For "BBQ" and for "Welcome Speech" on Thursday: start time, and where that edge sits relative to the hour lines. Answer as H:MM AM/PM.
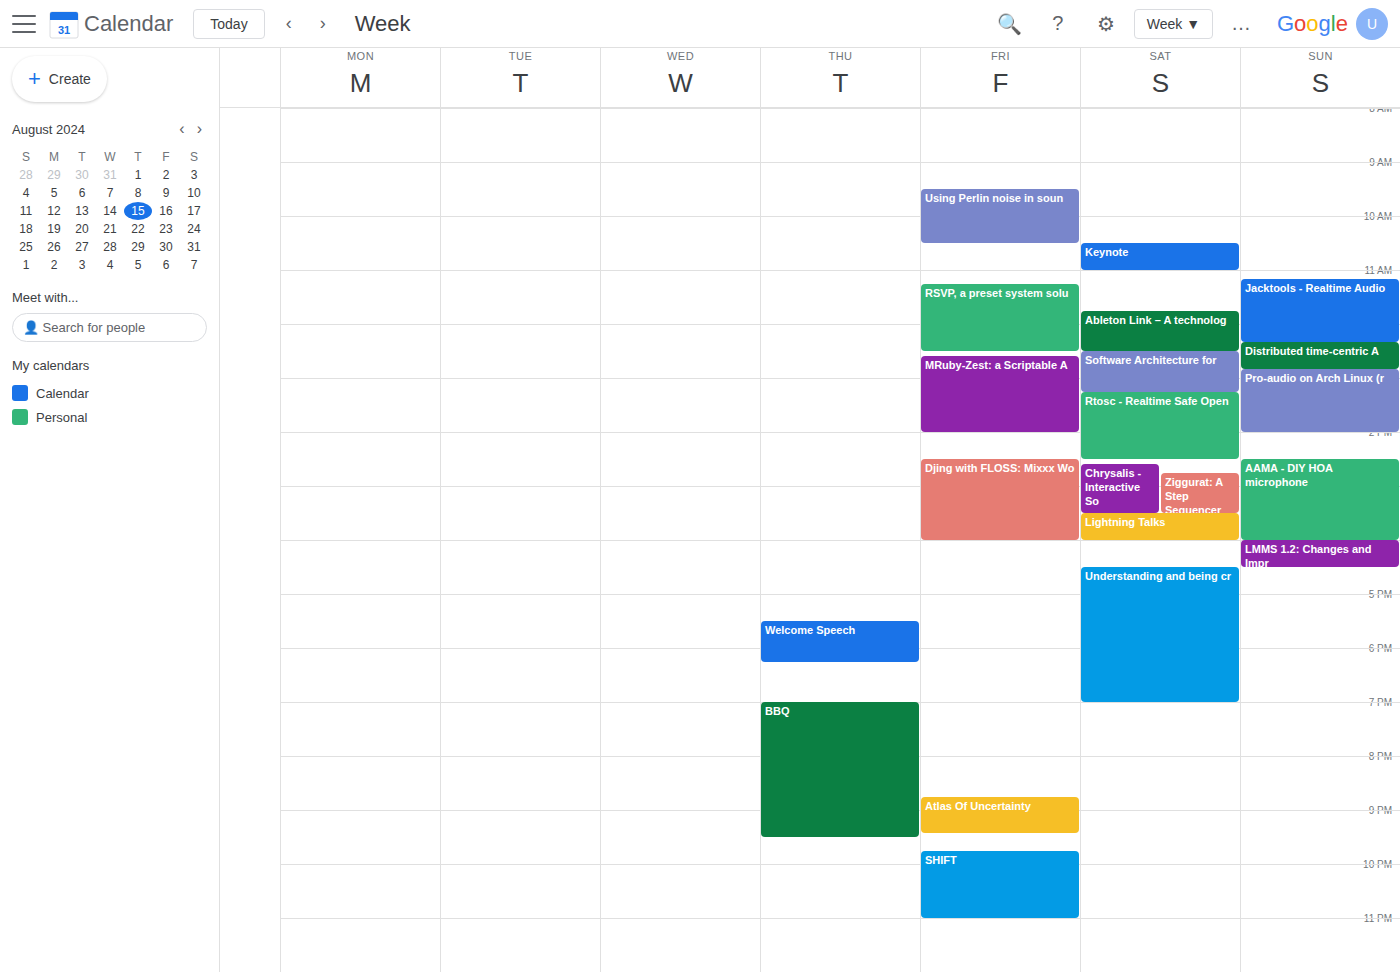
"BBQ": 7:00 PM, exactly on the 7 PM line. "Welcome Speech": 5:30 PM, halfway between the 5 PM and 6 PM lines.